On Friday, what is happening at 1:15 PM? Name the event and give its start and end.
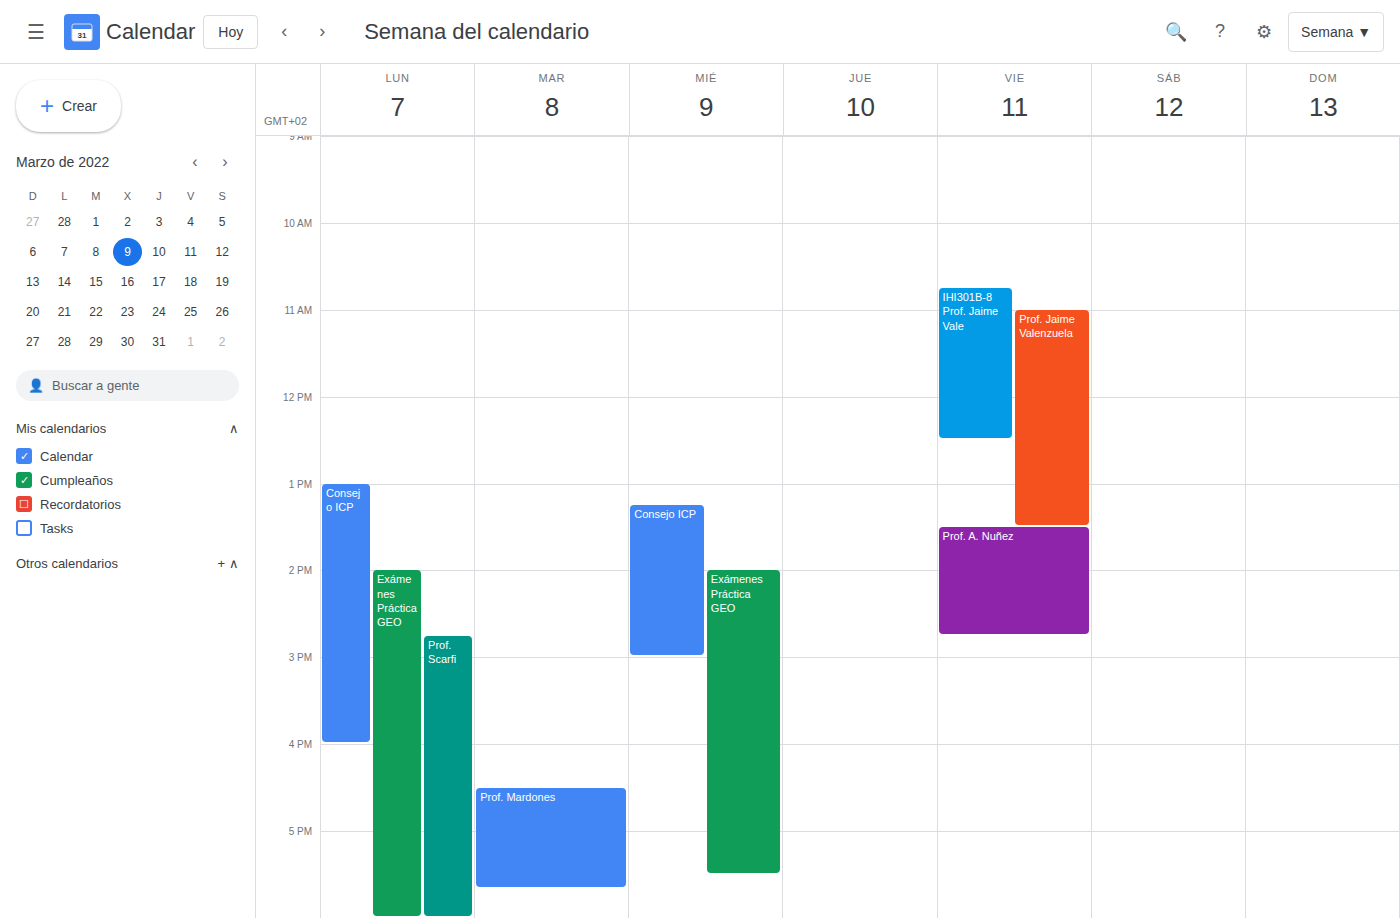
"Prof. Jaime Valenzuela", 11:00 AM to 1:30 PM